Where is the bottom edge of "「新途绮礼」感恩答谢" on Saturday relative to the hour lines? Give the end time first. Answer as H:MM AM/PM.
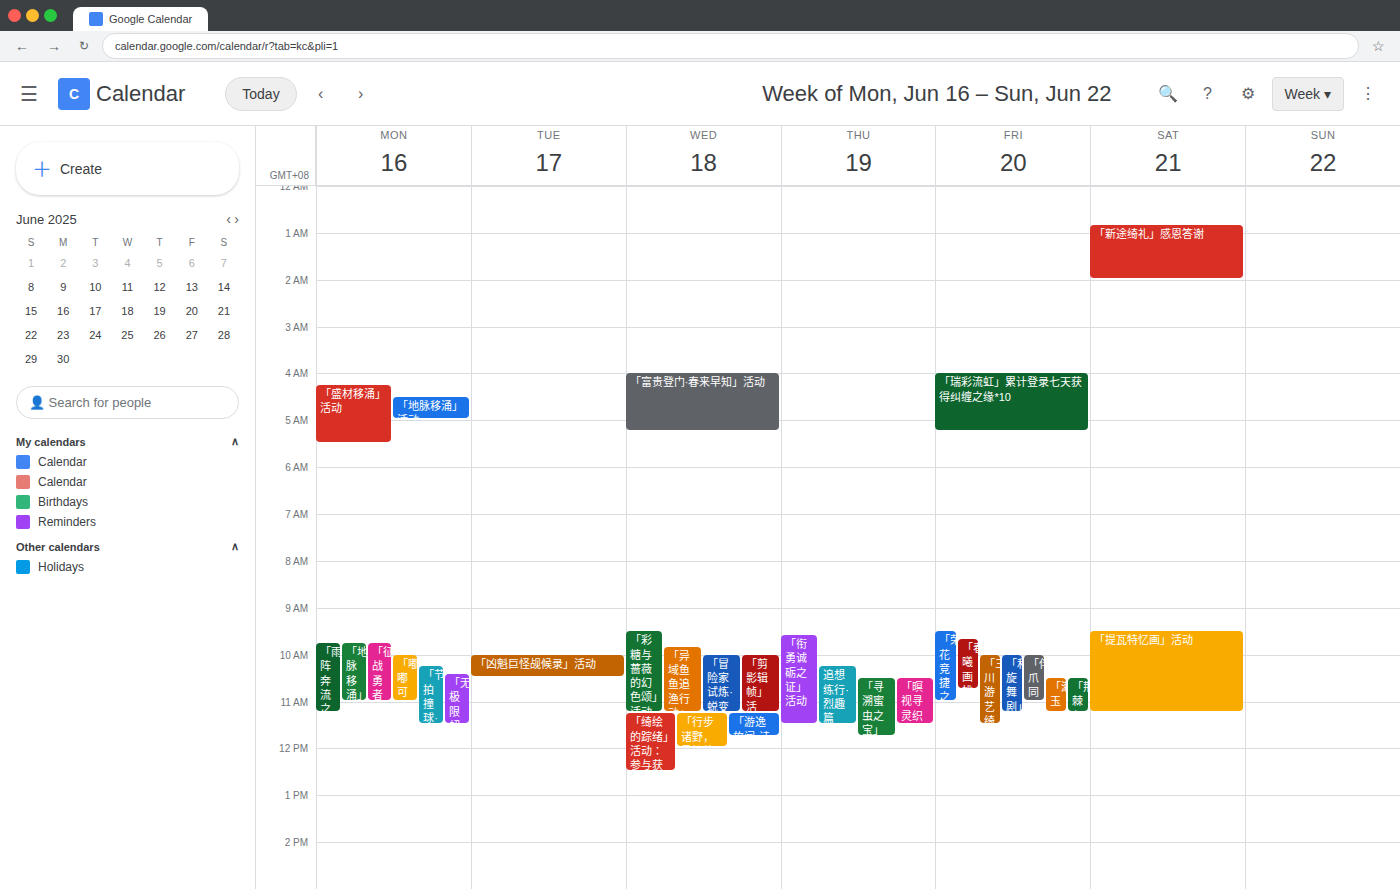
2:00 AM -- exactly on the 2 AM line.